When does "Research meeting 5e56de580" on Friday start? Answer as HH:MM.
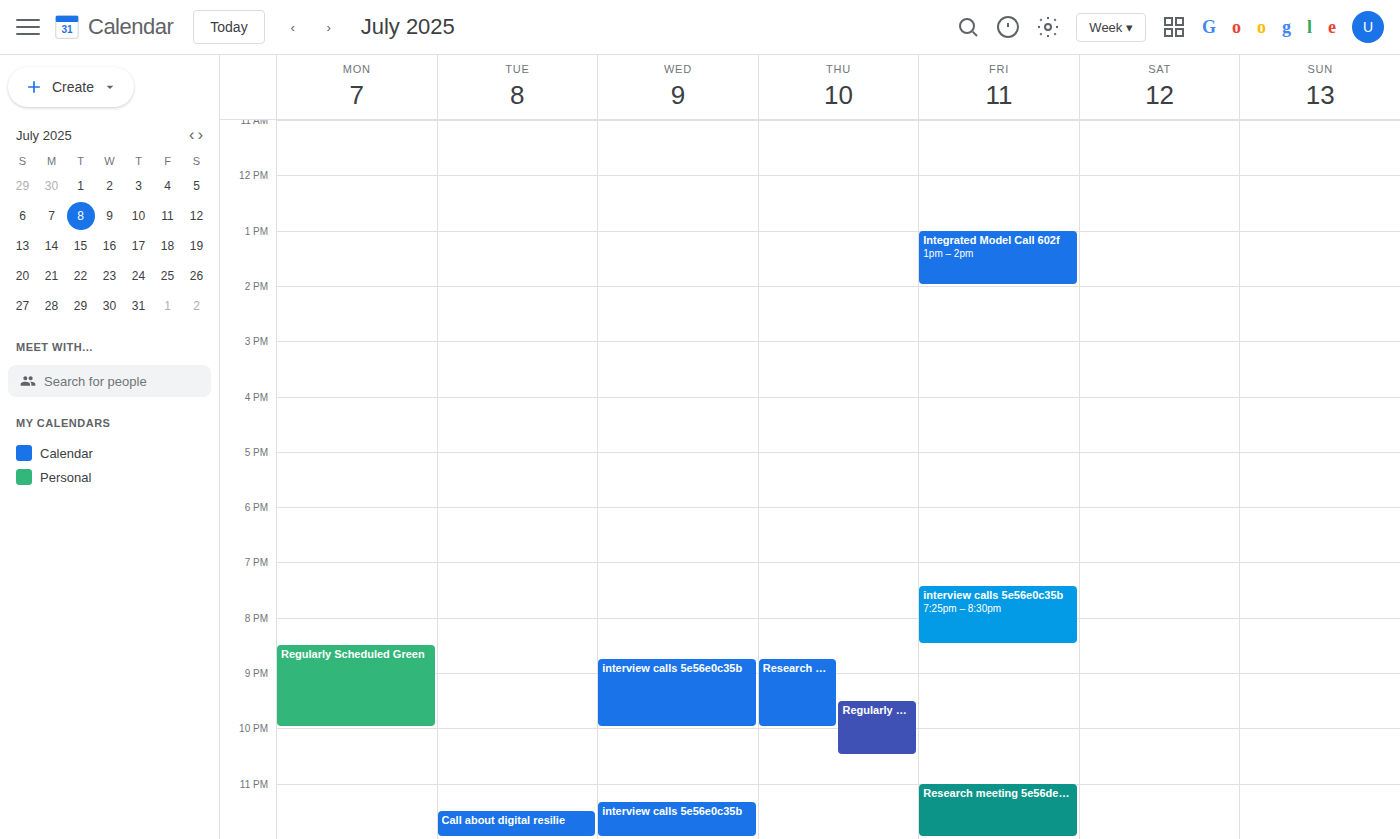
23:00